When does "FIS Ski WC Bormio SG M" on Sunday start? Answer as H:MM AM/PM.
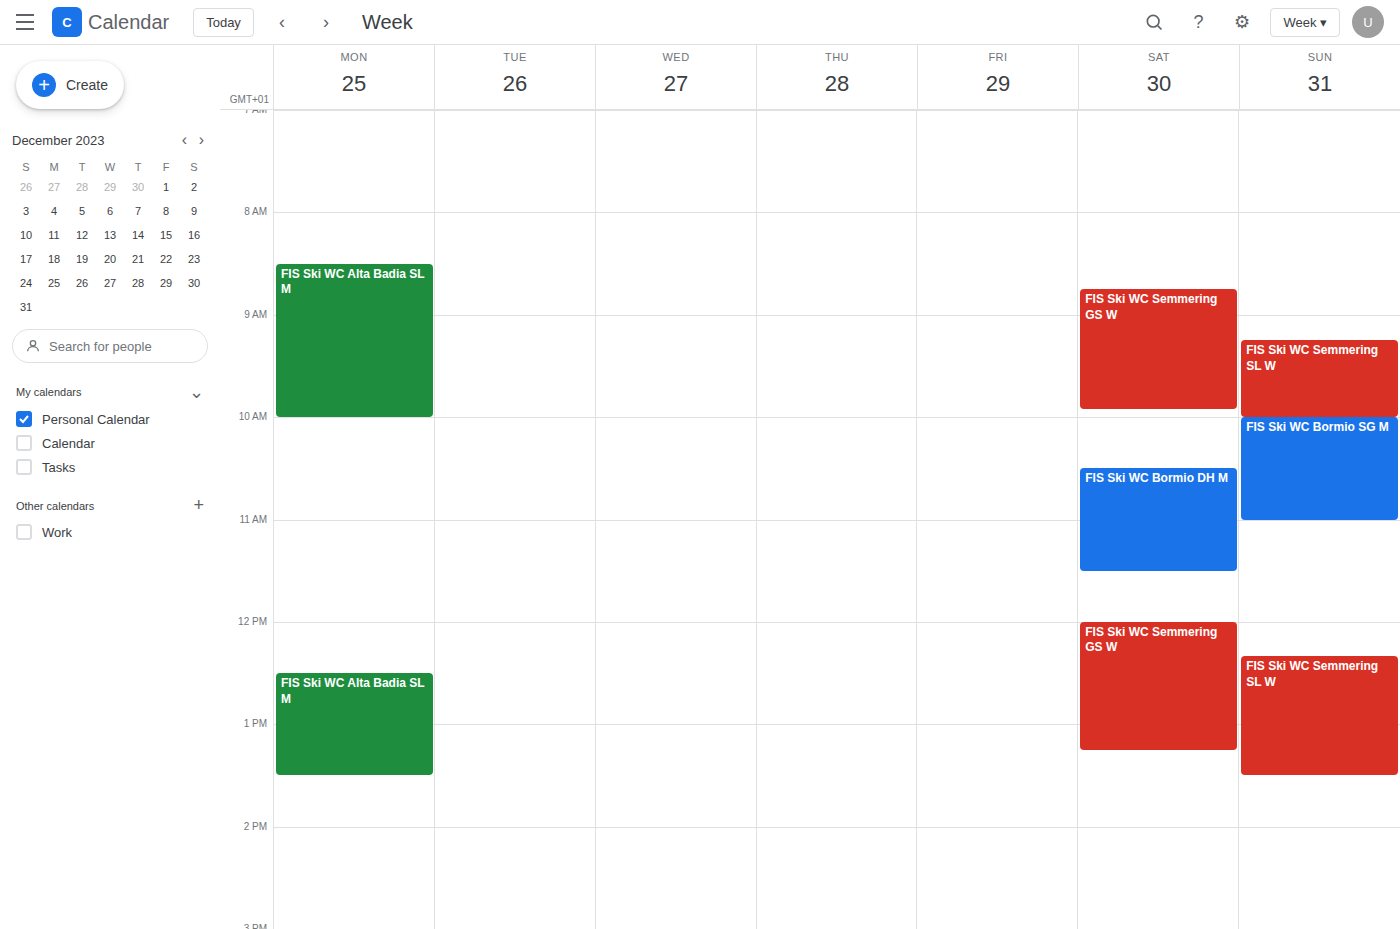
10:00 AM